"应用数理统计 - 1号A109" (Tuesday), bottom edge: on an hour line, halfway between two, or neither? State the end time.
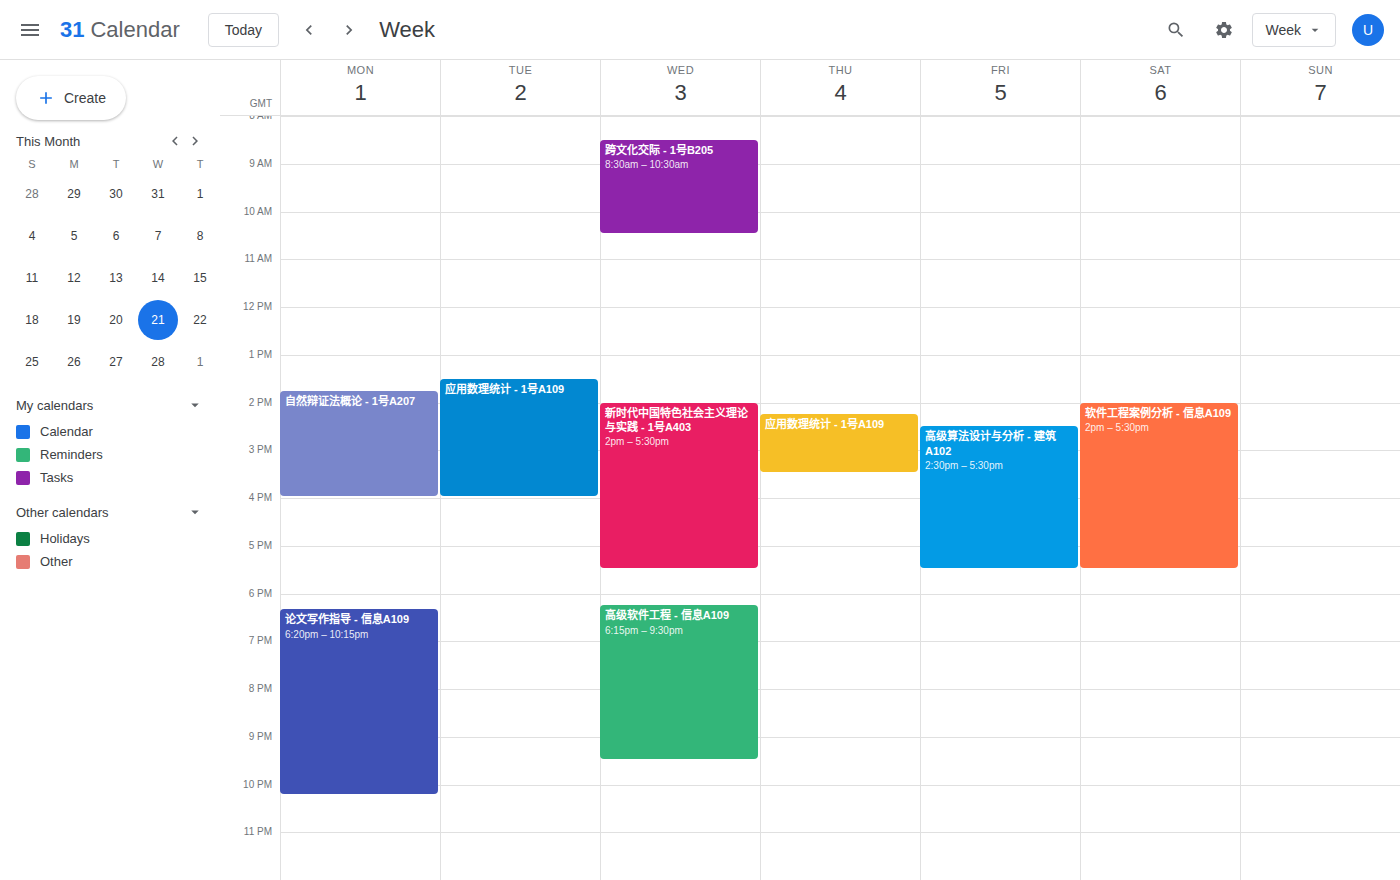
4:00 PM -- exactly on the 4 PM line.